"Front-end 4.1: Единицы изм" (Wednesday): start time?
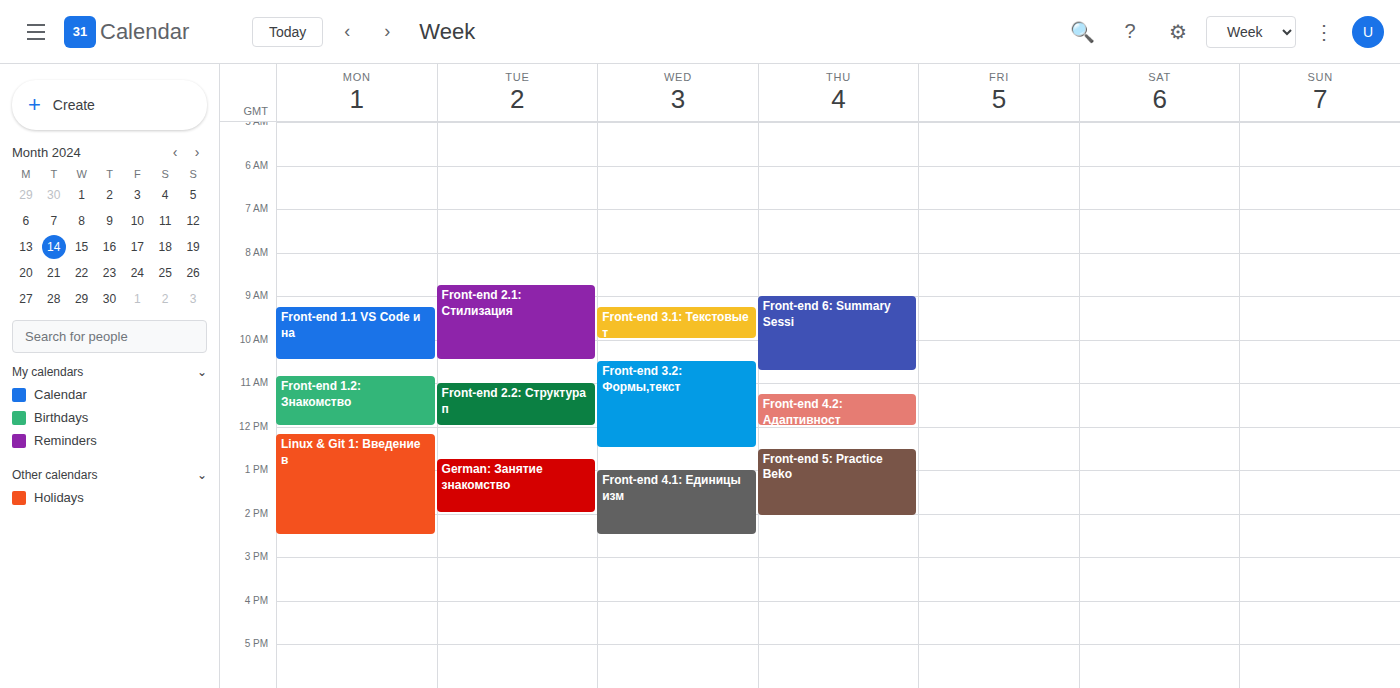
1:00 PM